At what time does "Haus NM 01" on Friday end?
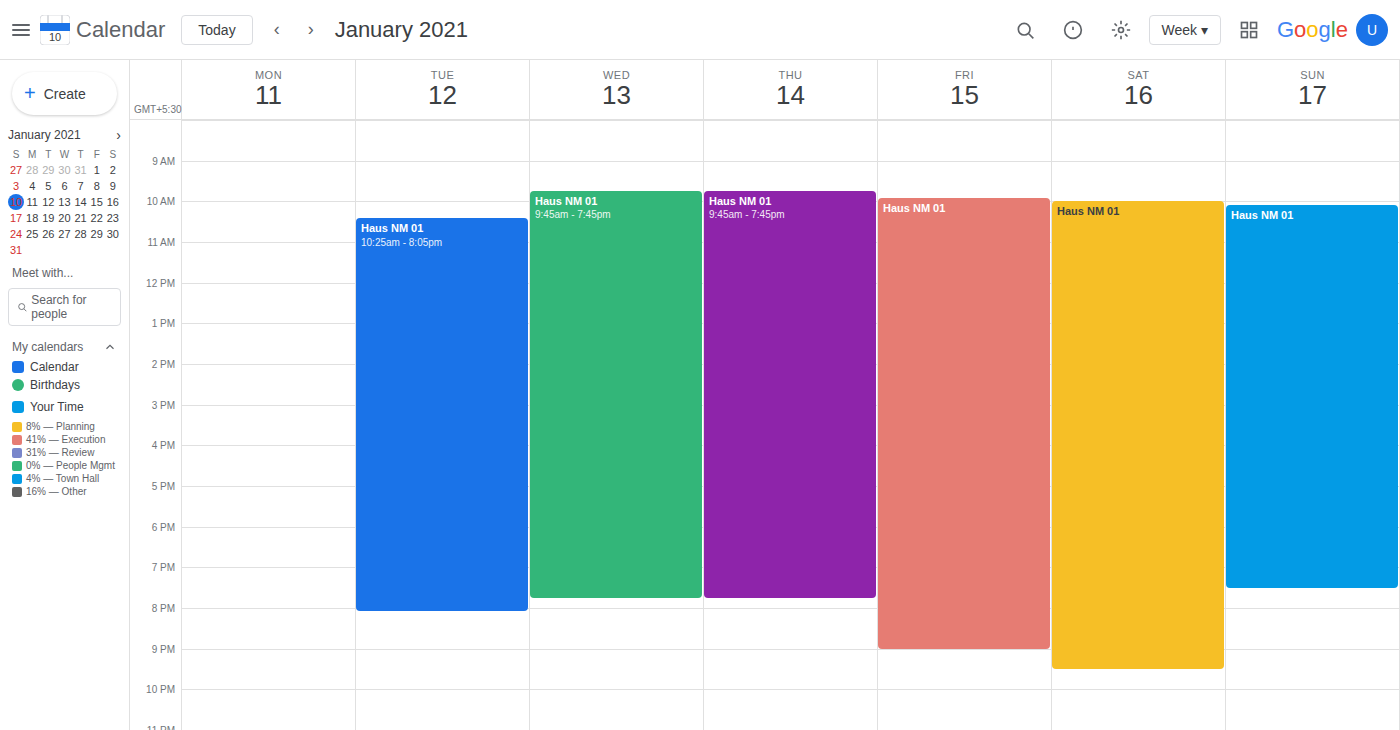
9:00 PM